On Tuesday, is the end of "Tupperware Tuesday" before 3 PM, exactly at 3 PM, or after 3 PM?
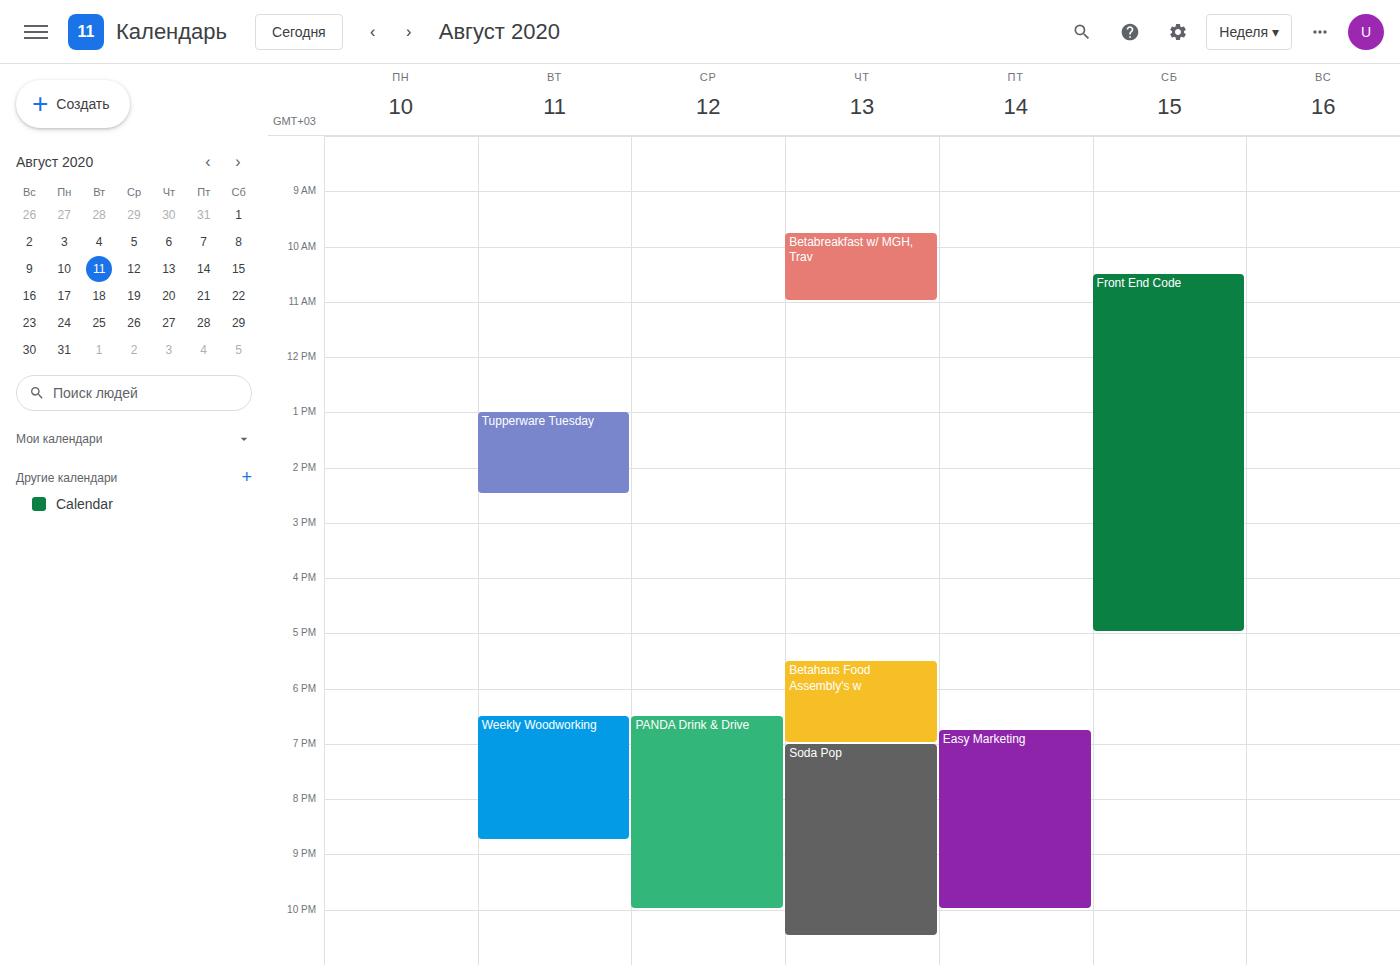
2:30 PM -- before 3 PM, 30 minutes above the 3 PM line.